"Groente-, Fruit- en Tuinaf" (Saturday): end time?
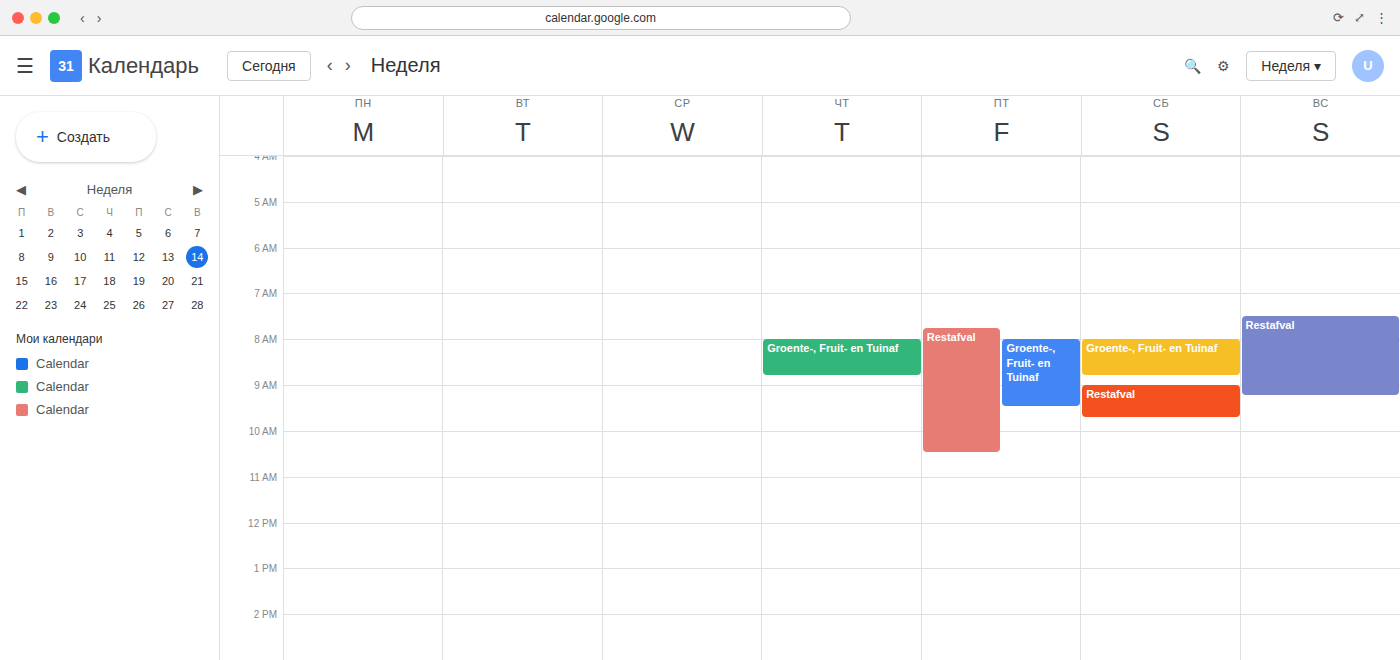
08:50